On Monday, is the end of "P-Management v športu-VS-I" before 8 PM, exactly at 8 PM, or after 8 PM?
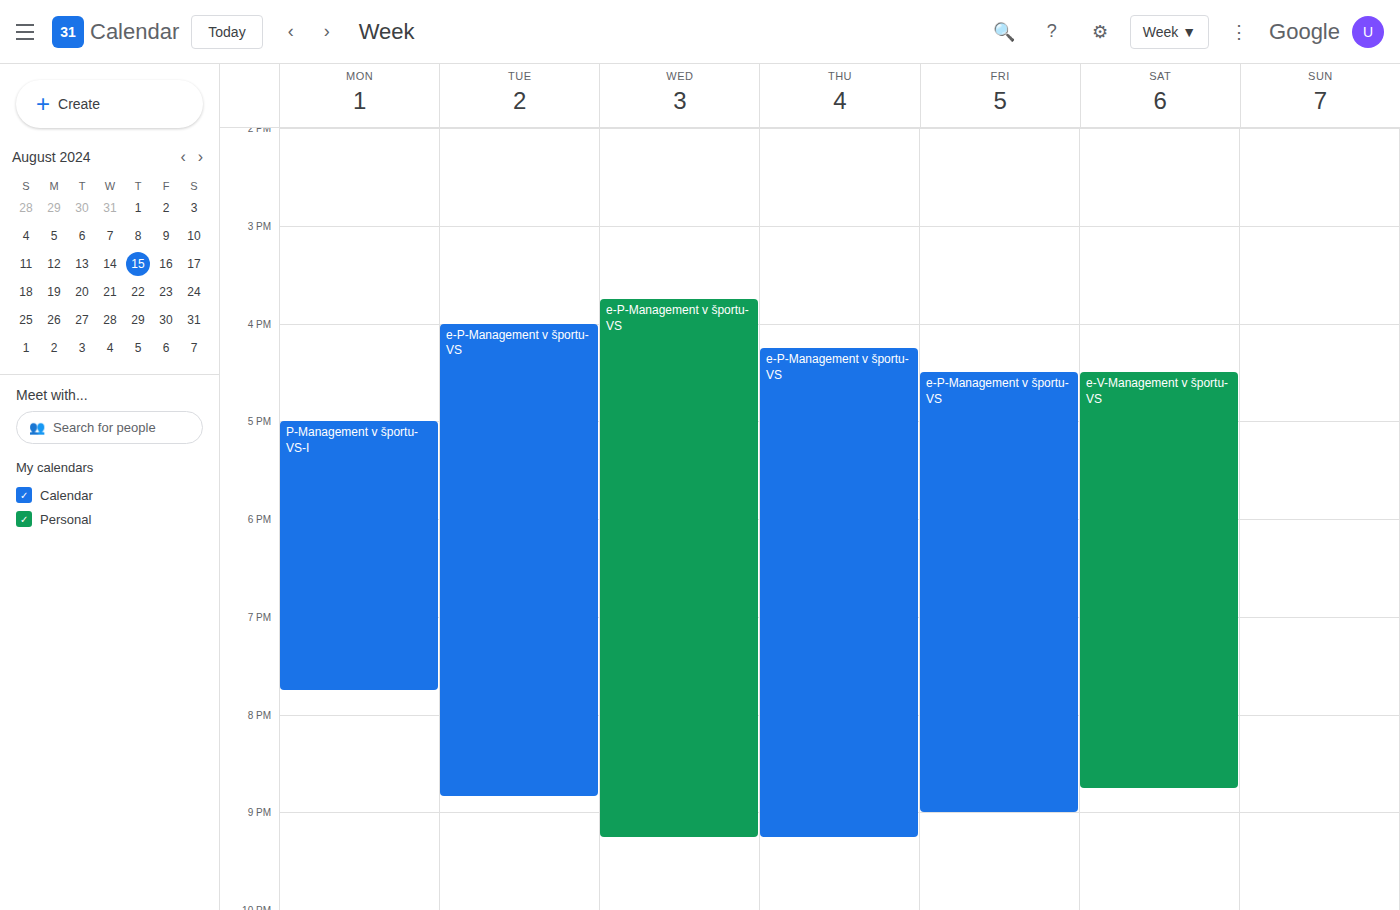
7:45 PM -- before 8 PM, 15 minutes above the 8 PM line.